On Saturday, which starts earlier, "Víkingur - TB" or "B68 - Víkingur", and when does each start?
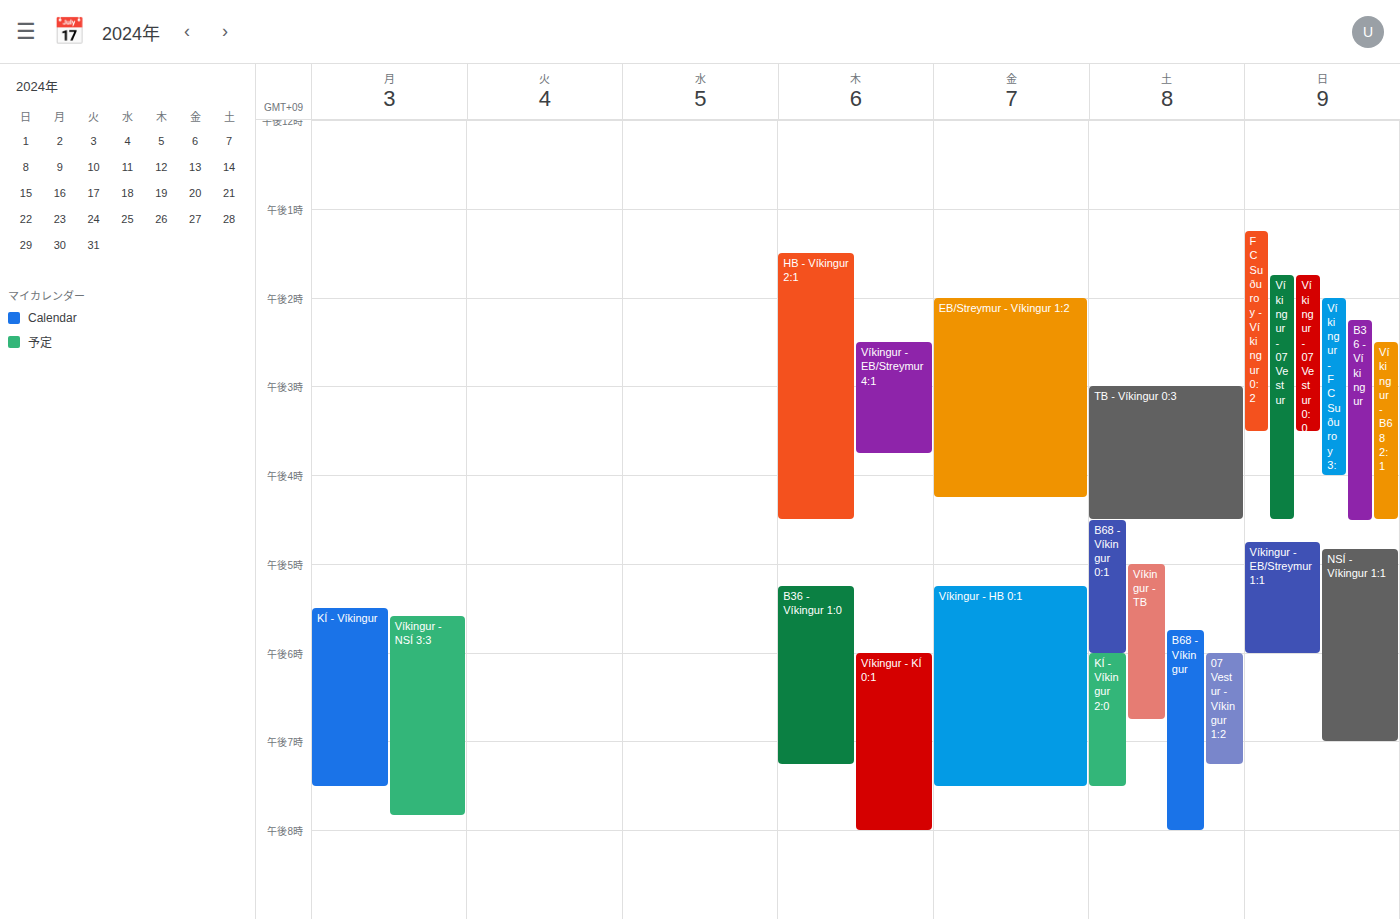
"Víkingur - TB" 5:00 PM; "B68 - Víkingur" 5:45 PM.